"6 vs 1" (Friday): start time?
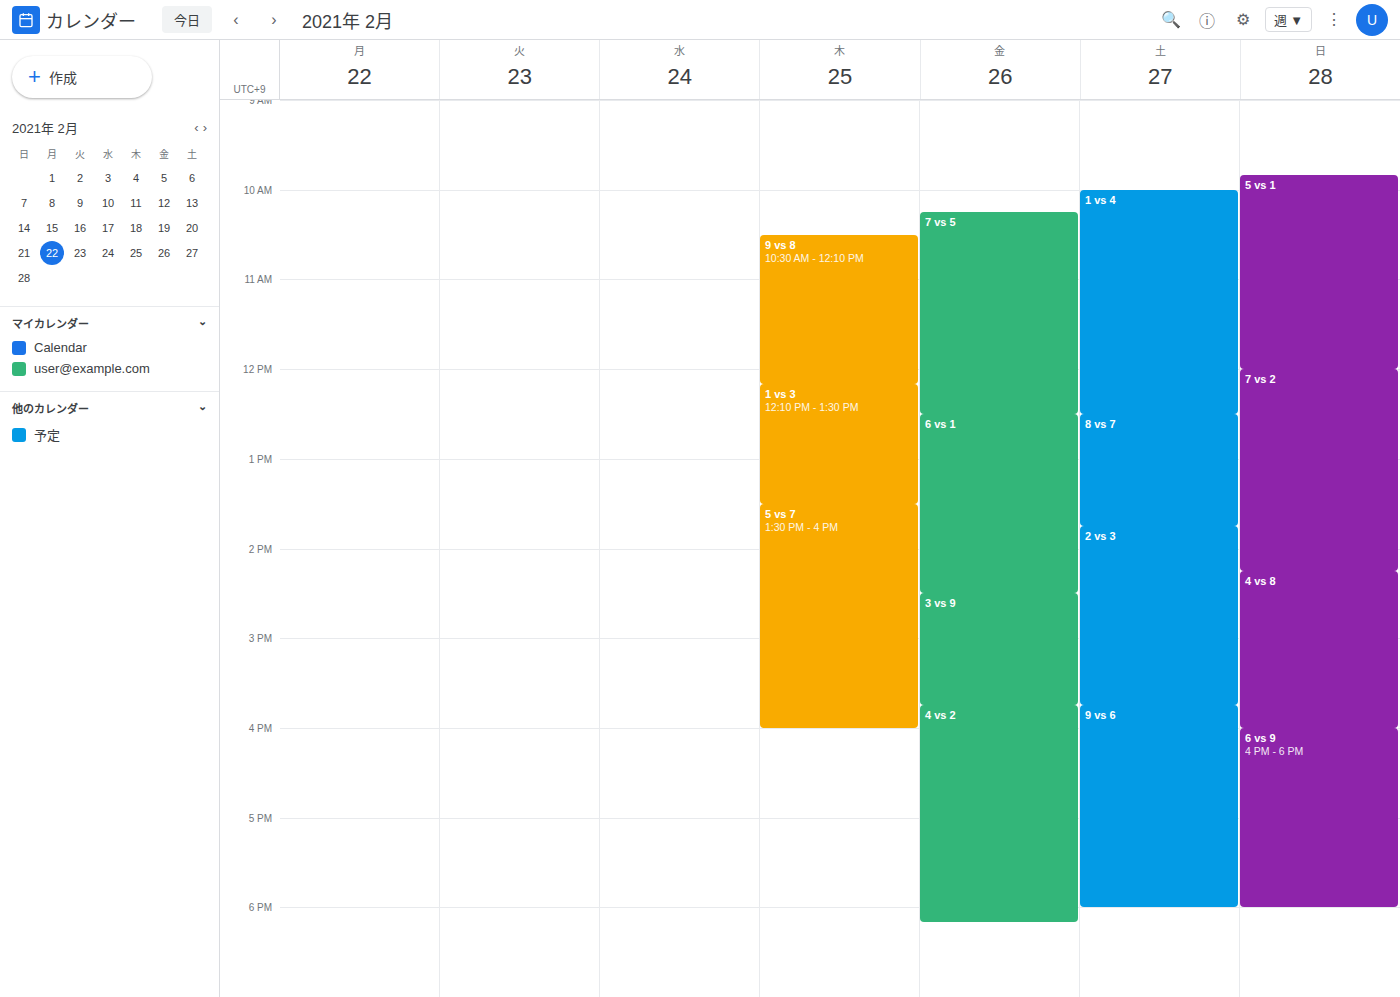
12:30 PM